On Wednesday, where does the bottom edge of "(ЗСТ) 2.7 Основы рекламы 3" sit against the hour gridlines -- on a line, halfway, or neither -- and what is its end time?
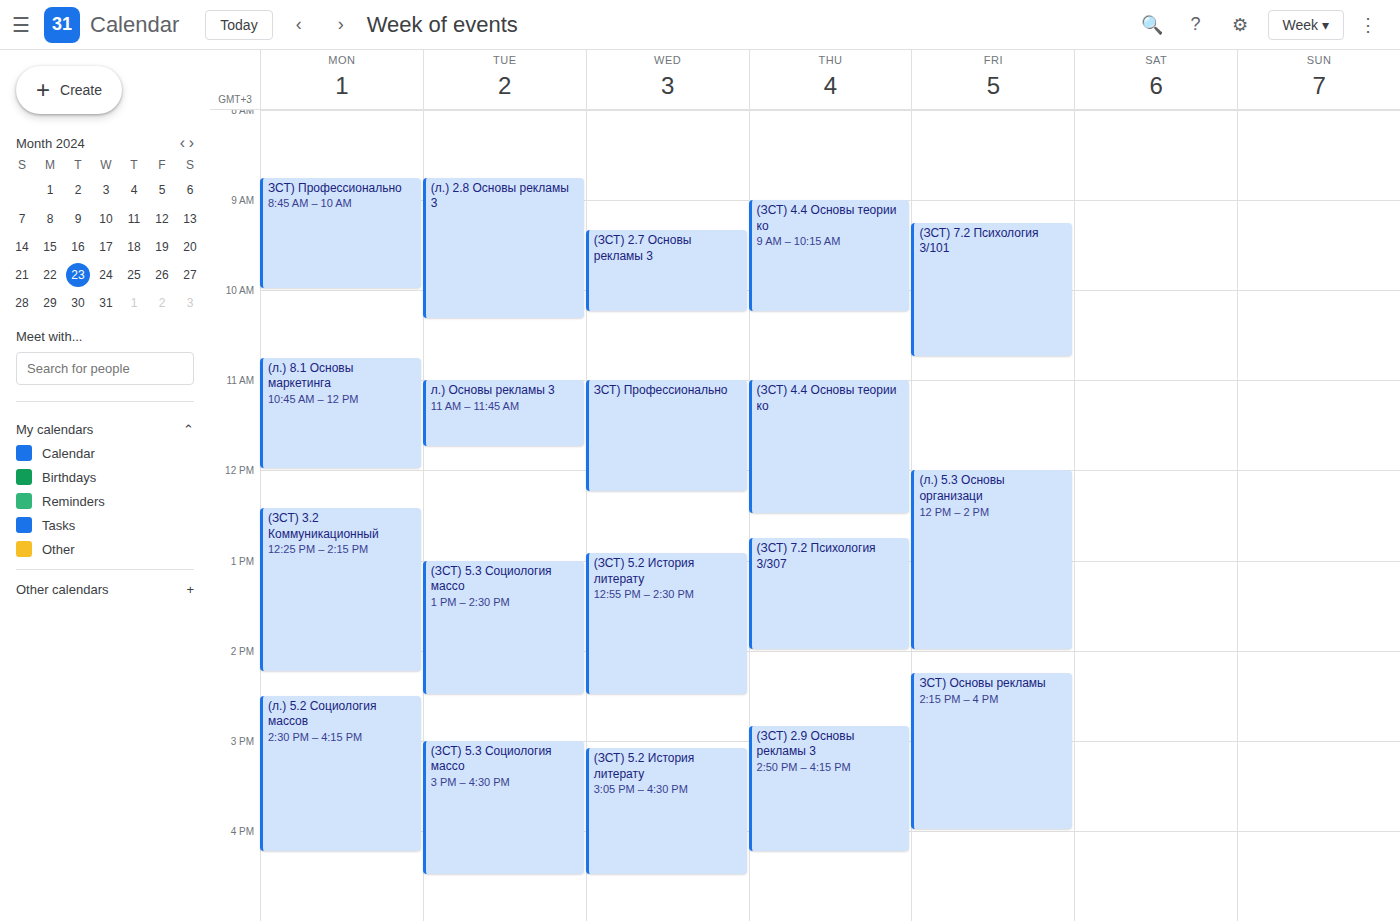
10:15 AM -- neither: a quarter of the way from the 10 AM line to the 11 AM line.